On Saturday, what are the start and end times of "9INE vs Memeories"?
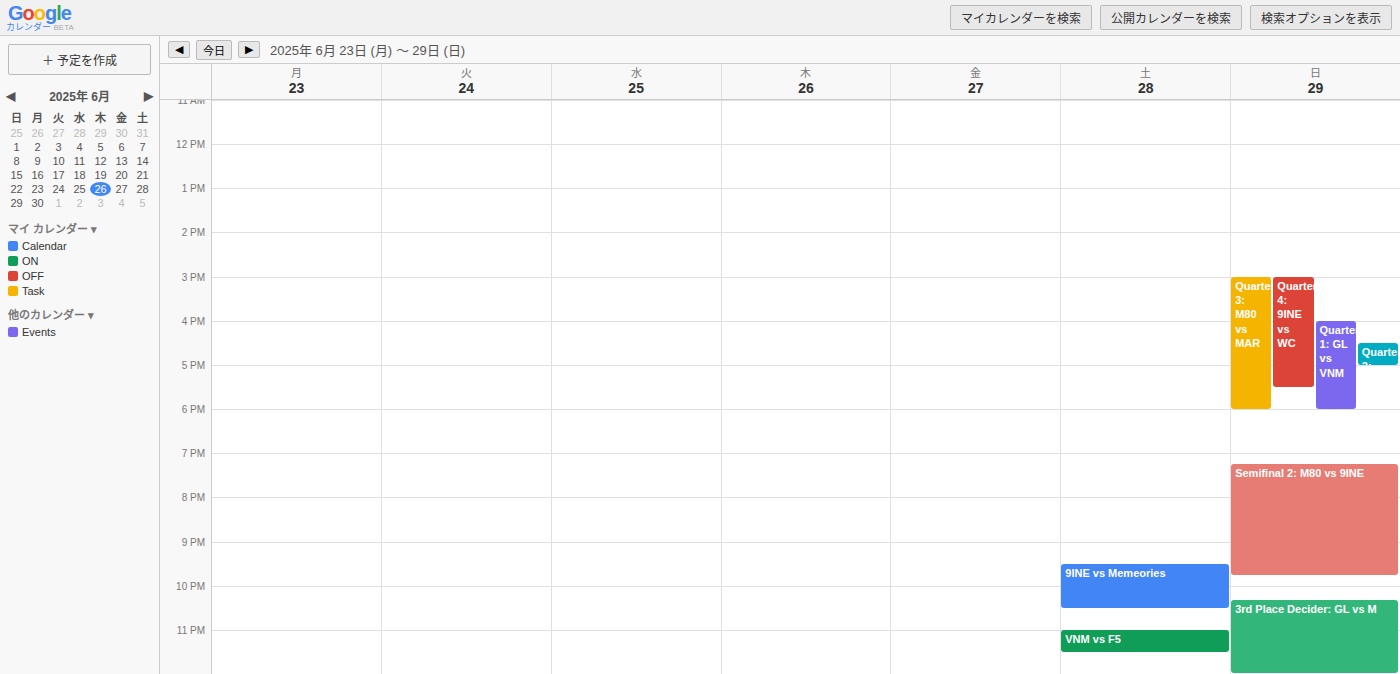
9:30 PM to 10:30 PM